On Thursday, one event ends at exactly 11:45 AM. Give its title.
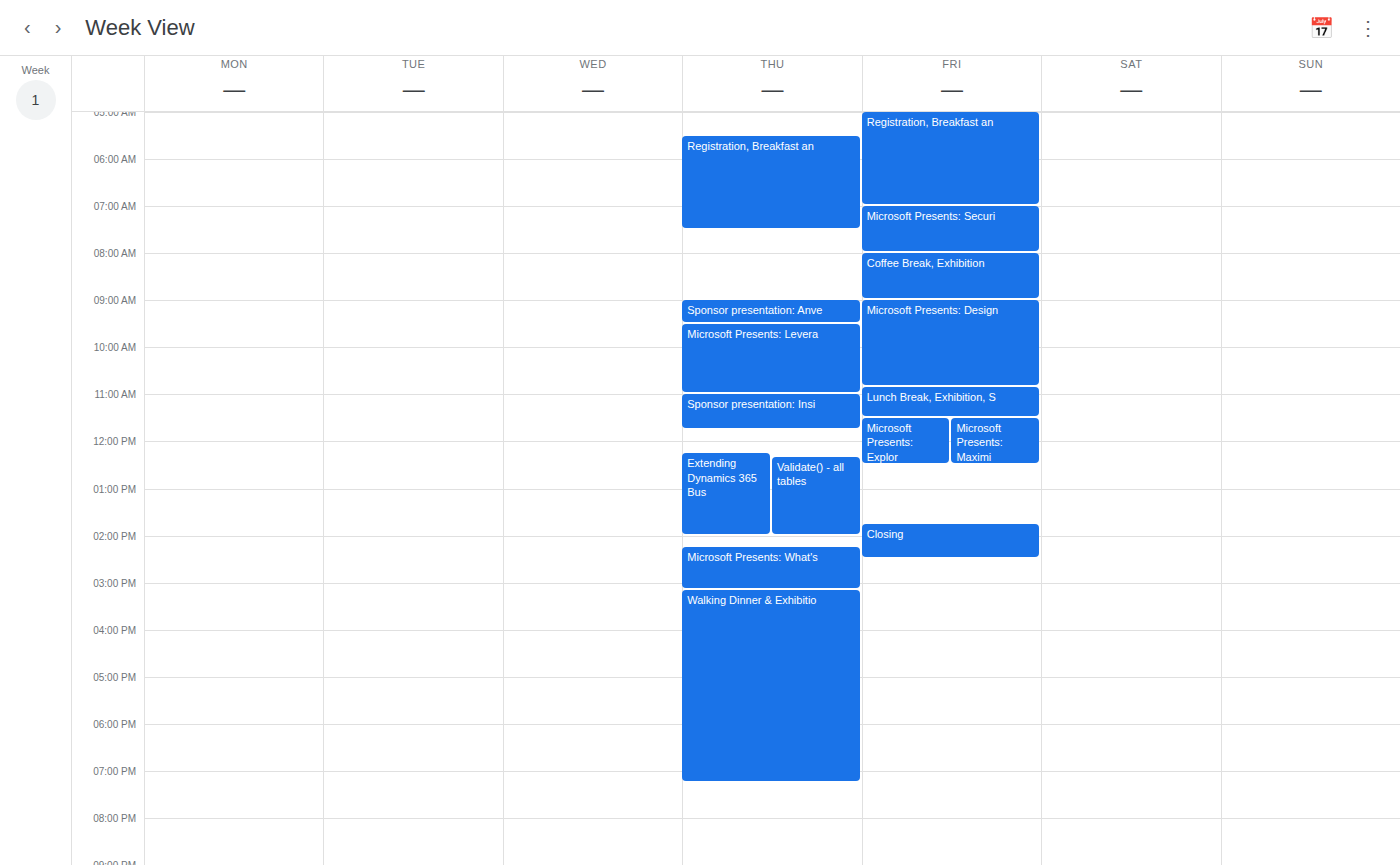
"Sponsor presentation: Insi"